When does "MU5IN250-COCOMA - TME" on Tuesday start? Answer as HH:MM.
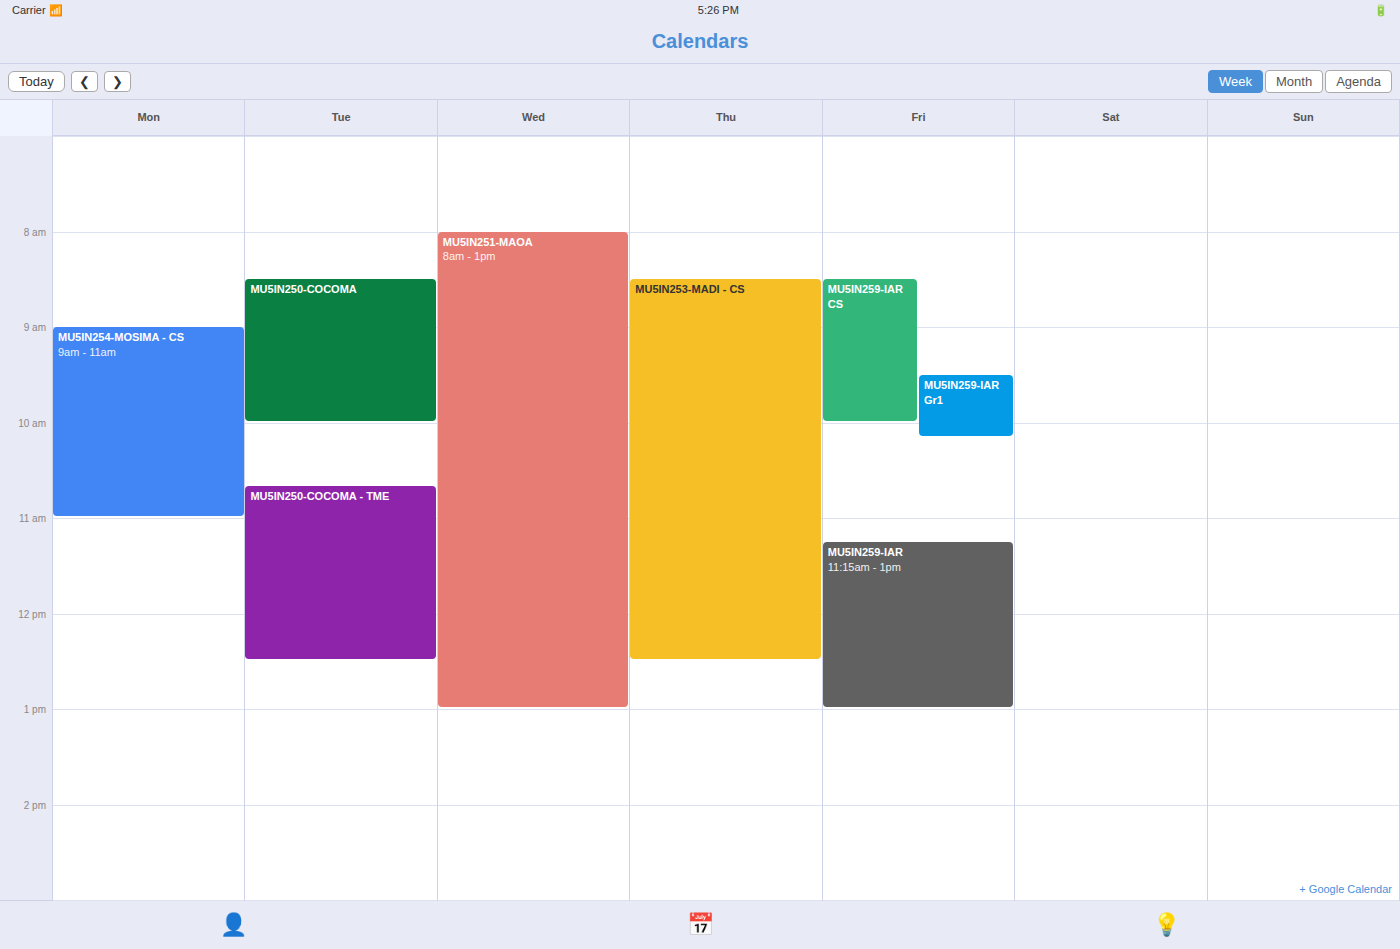
10:40